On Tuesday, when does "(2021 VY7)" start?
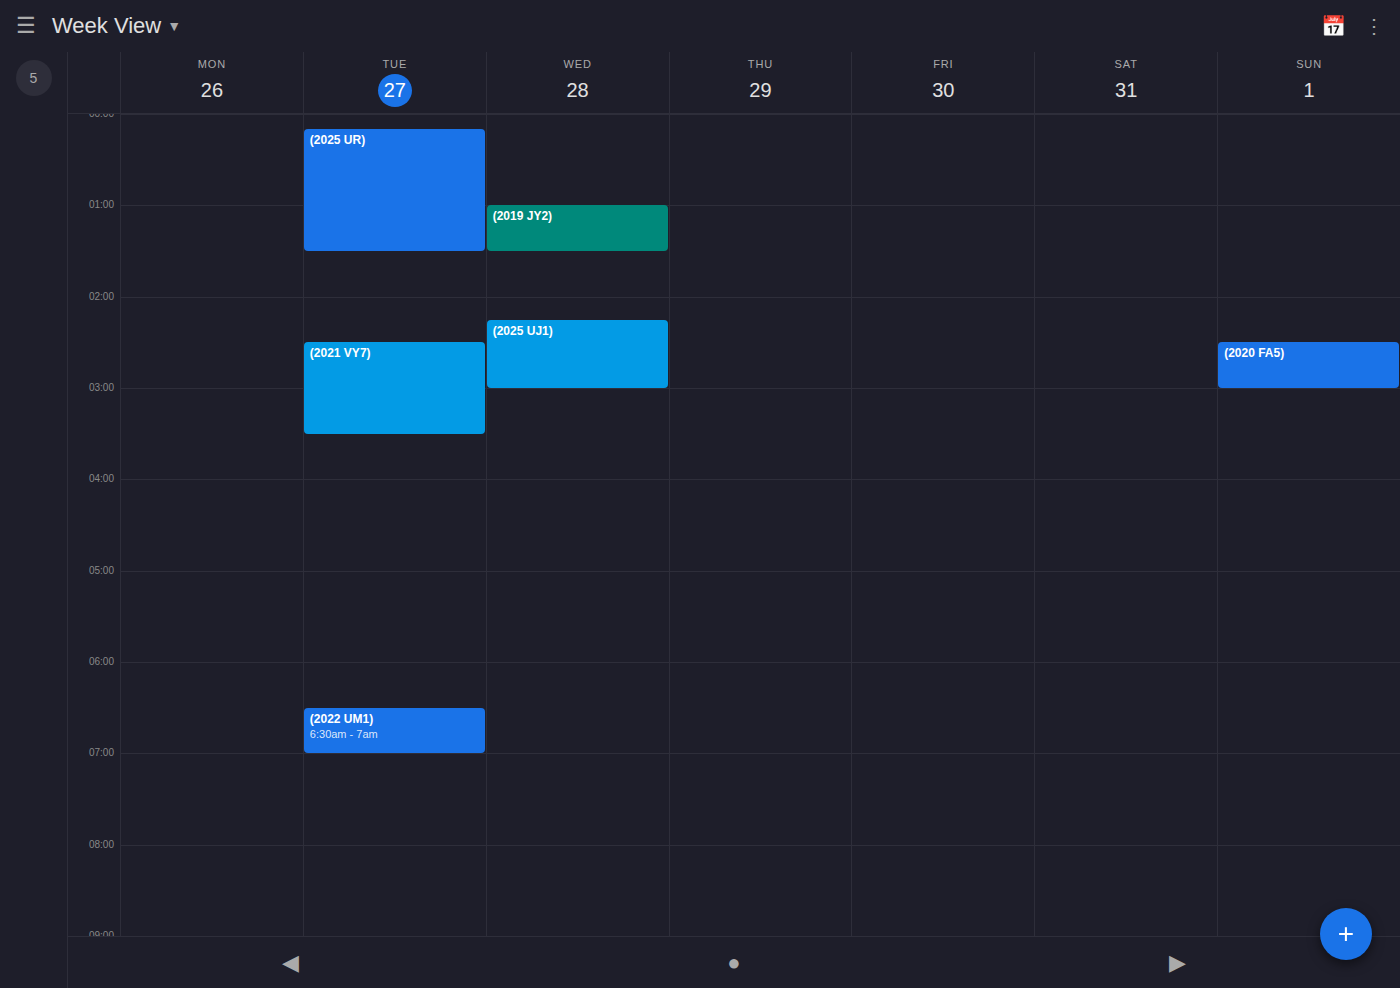
2:30 AM